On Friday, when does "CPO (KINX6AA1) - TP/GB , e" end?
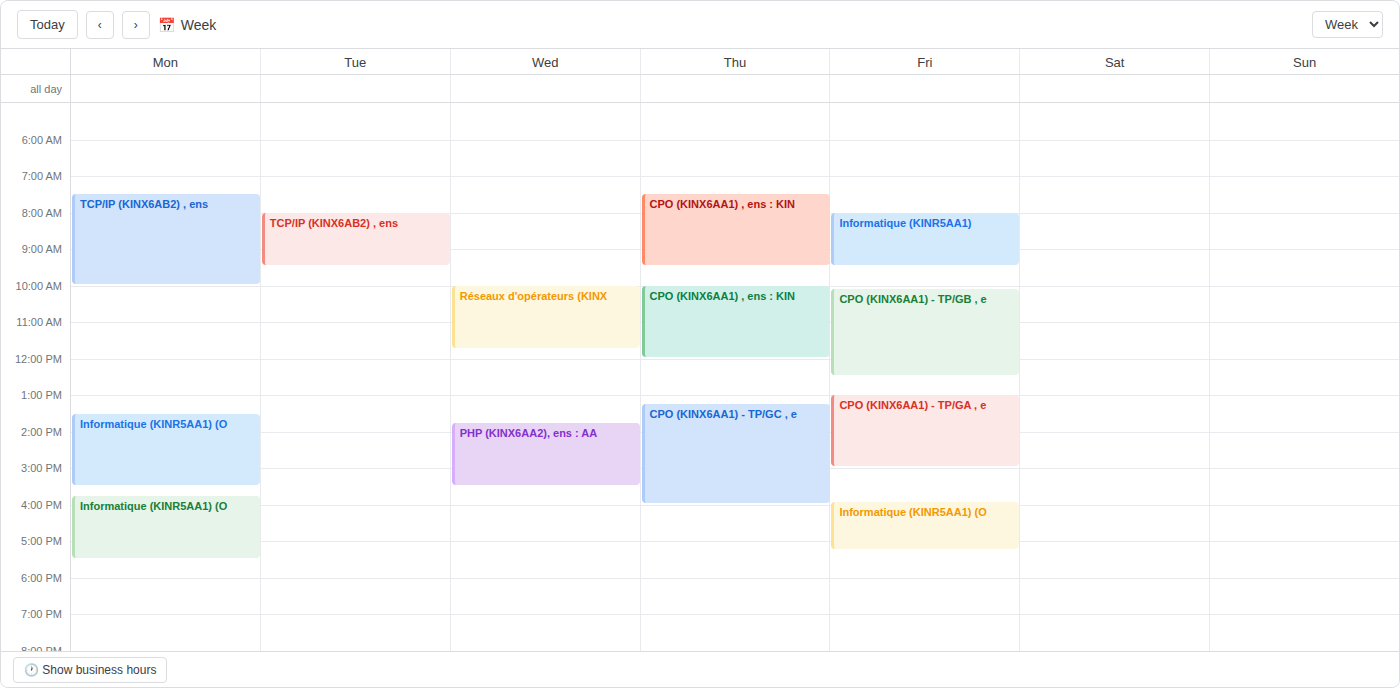
12:30 PM